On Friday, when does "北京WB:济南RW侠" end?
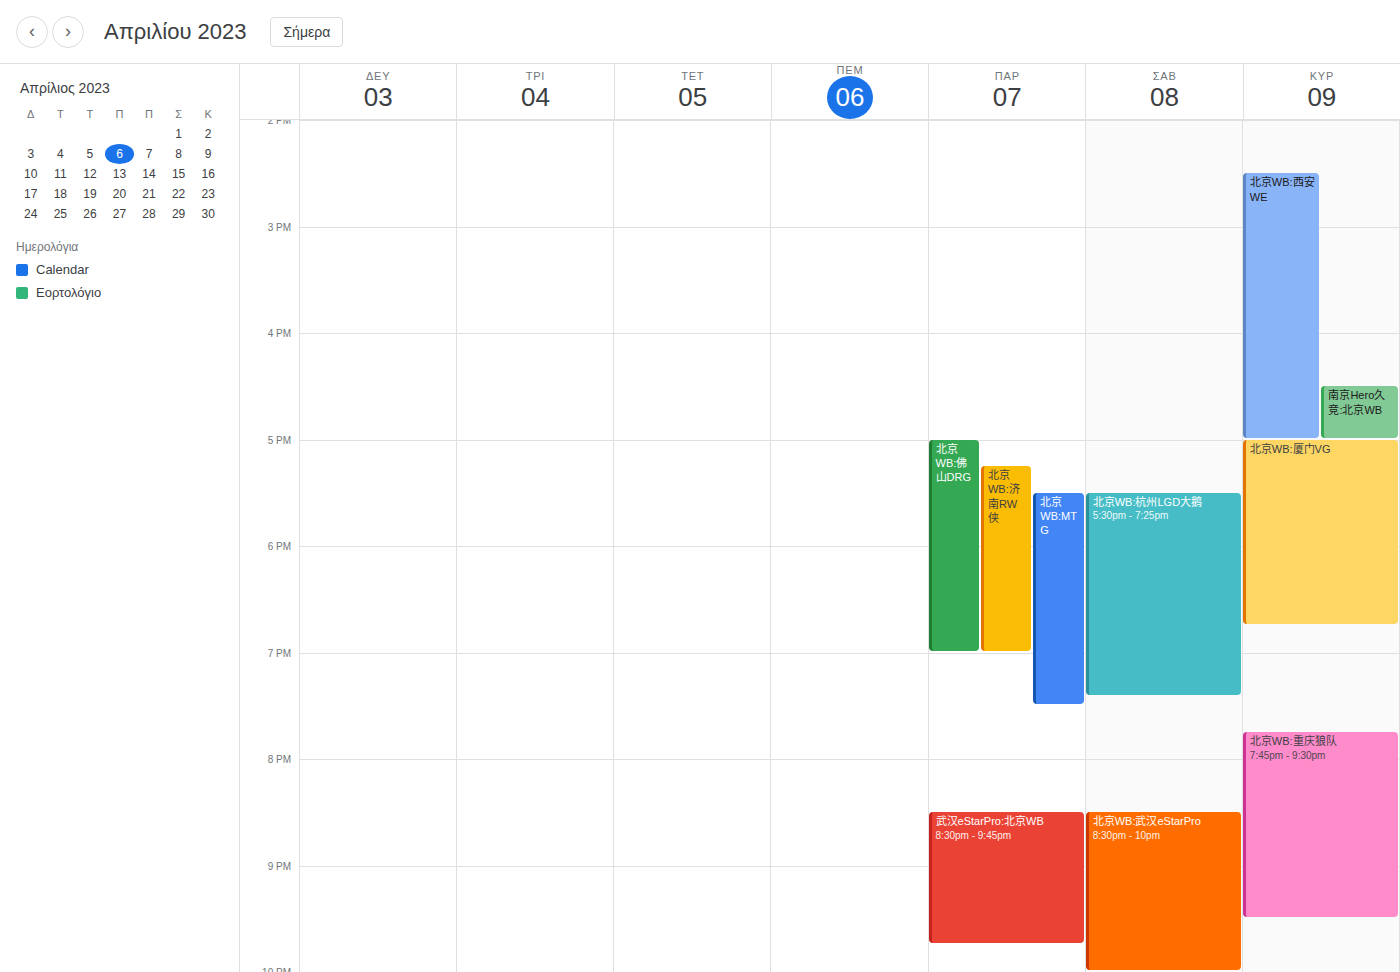
7:00 PM